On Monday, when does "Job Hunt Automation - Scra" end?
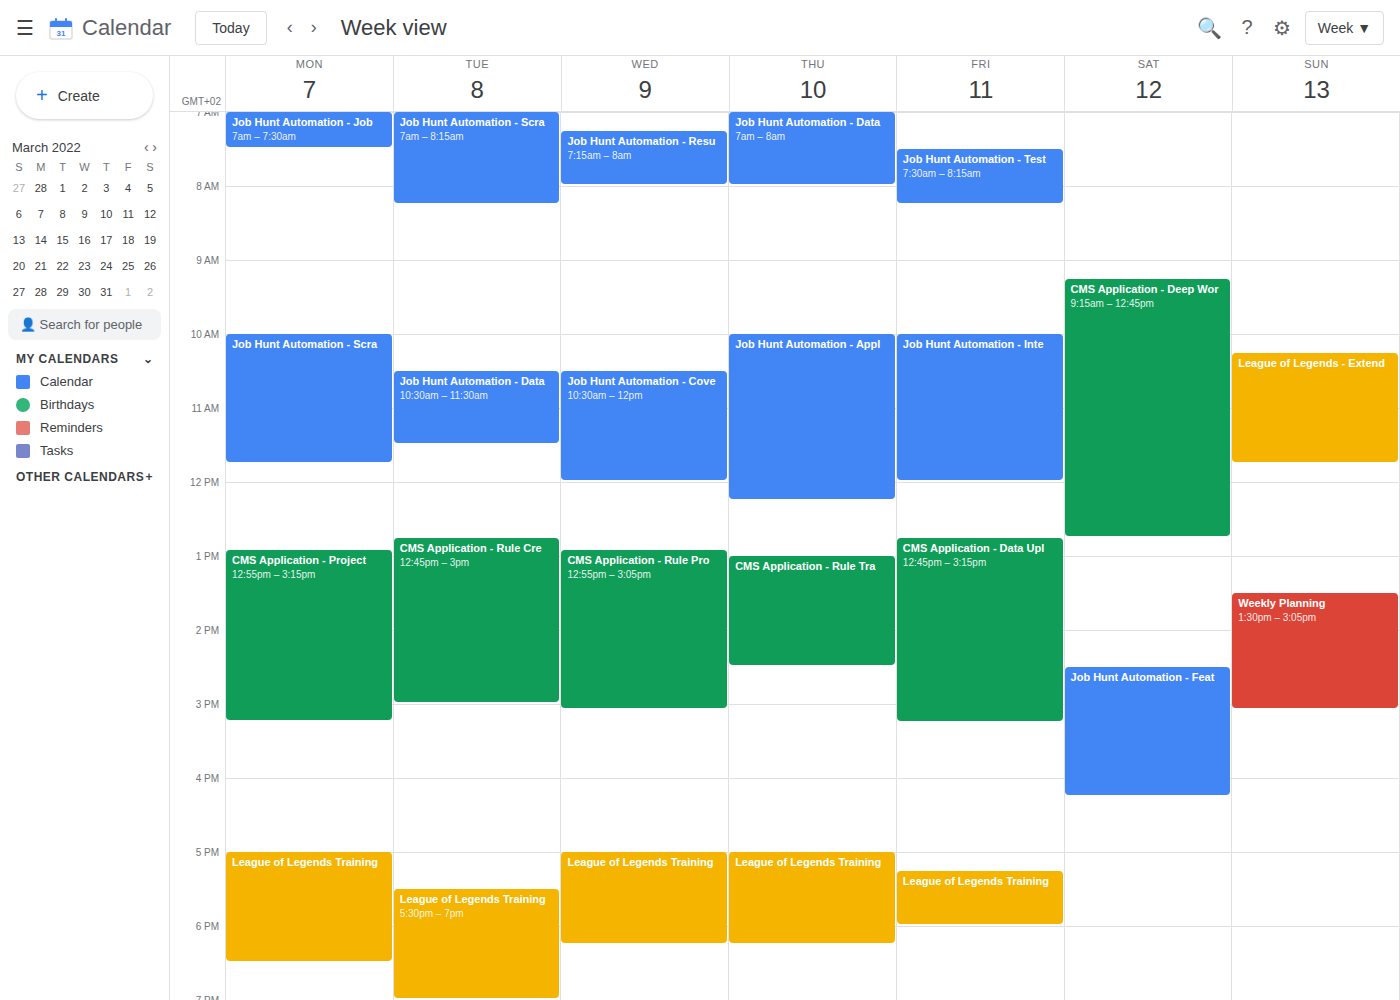
11:45 AM